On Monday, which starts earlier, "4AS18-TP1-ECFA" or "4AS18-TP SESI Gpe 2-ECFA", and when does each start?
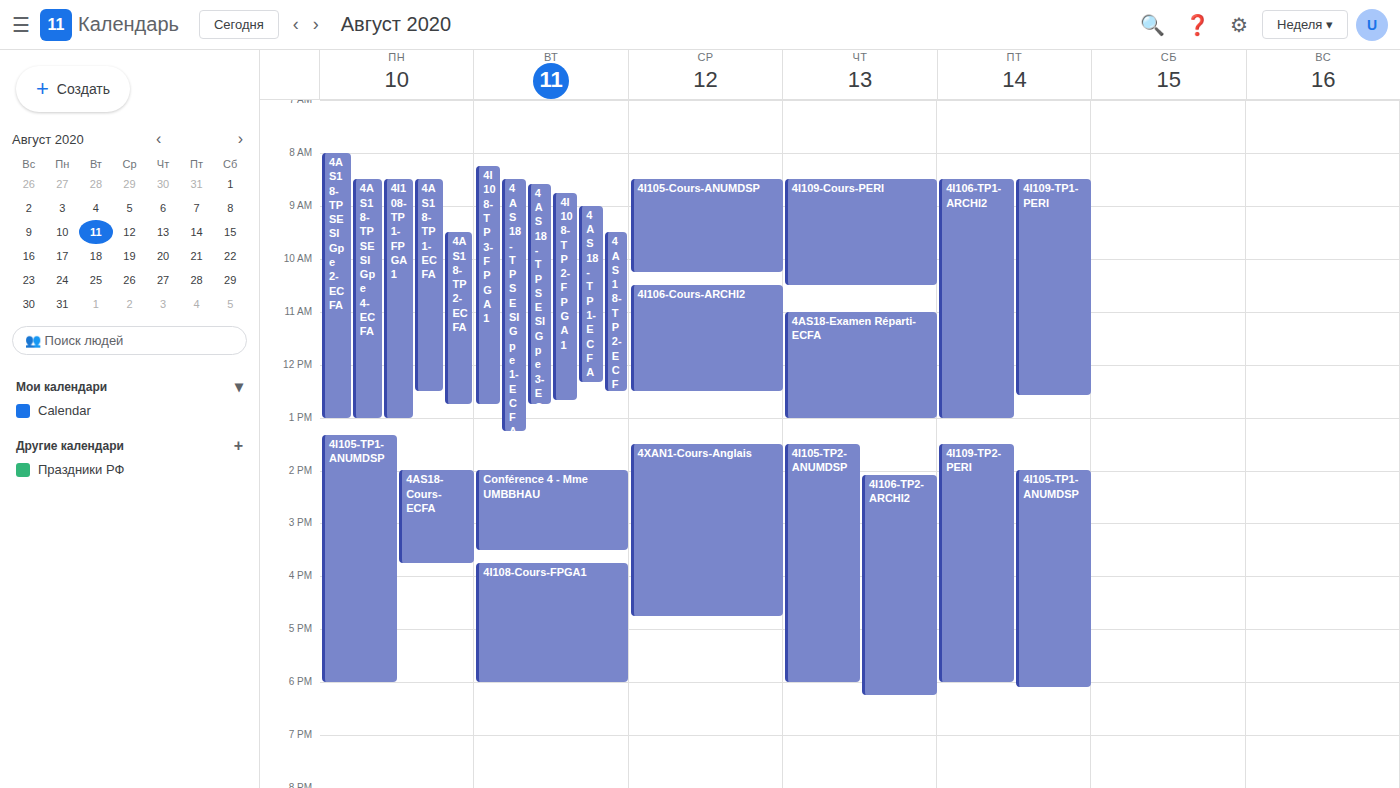
"4AS18-TP SESI Gpe 2-ECFA" 8:00 AM; "4AS18-TP1-ECFA" 8:30 AM.